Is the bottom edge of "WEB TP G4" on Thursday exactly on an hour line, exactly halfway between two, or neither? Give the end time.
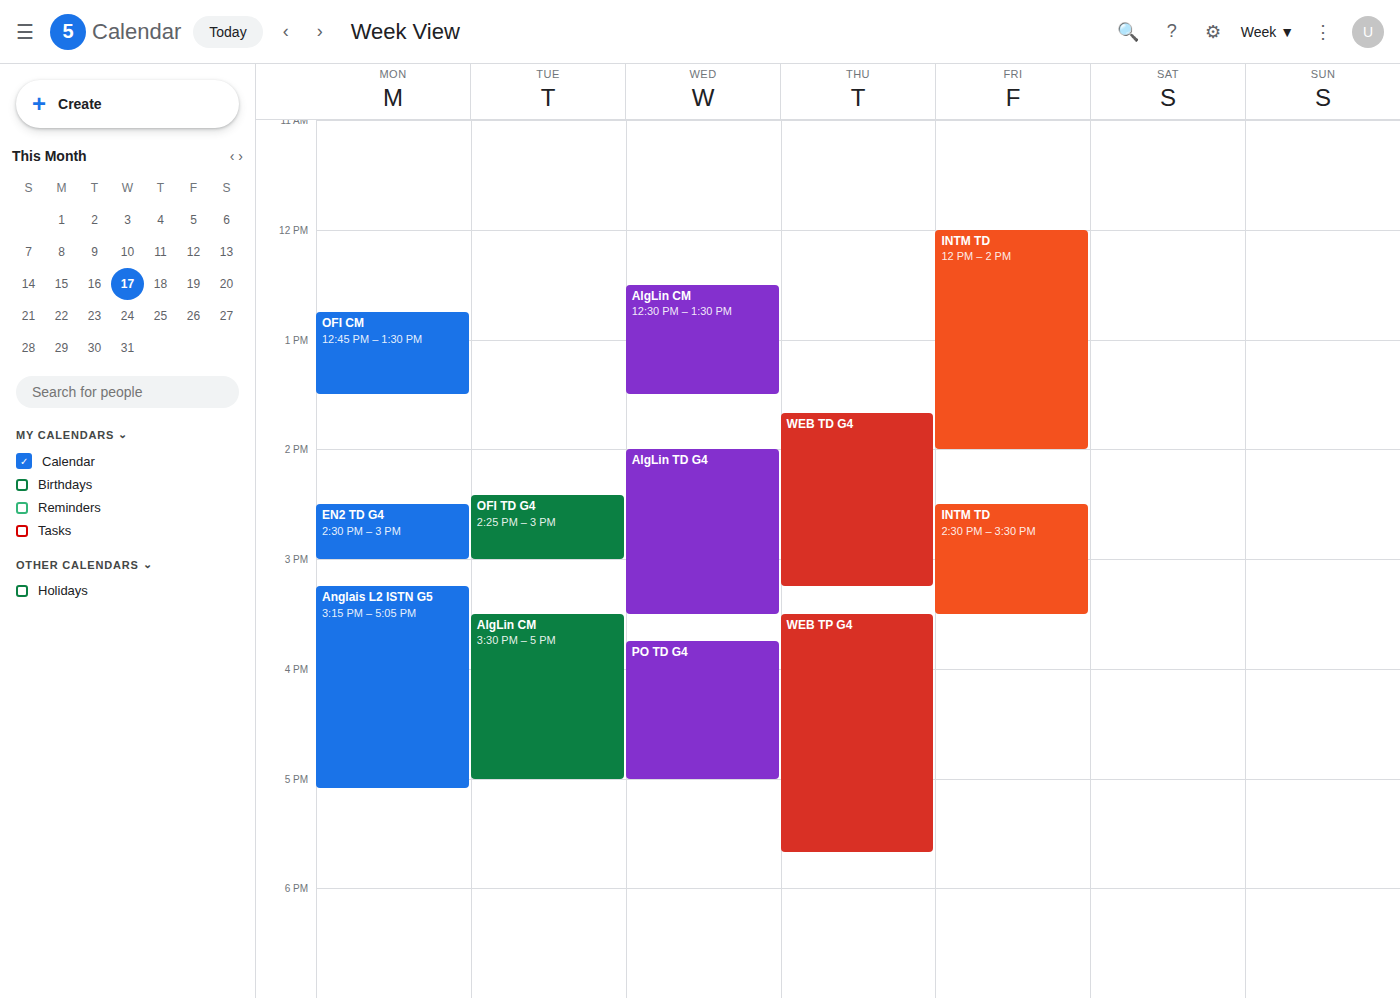
5:40 PM -- neither: 40 minutes below the 5 PM line and 20 minutes above the 6 PM line.